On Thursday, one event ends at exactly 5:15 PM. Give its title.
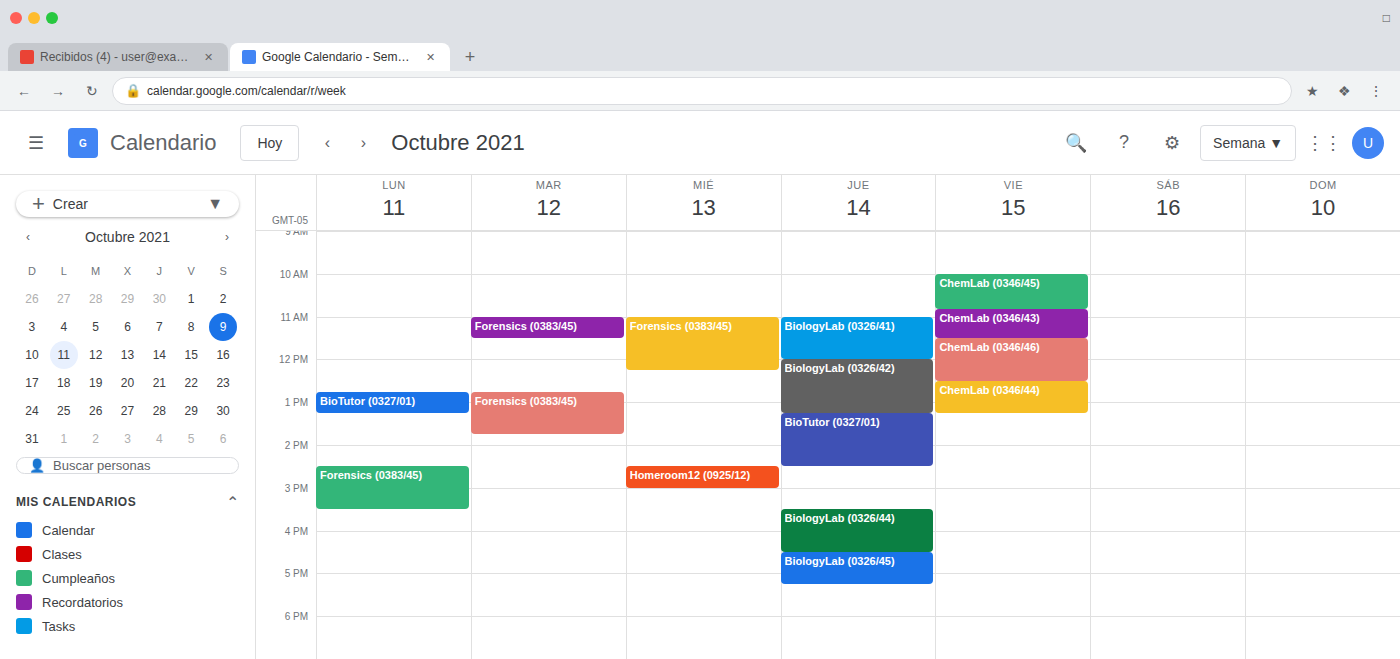
"BiologyLab (0326/45)"